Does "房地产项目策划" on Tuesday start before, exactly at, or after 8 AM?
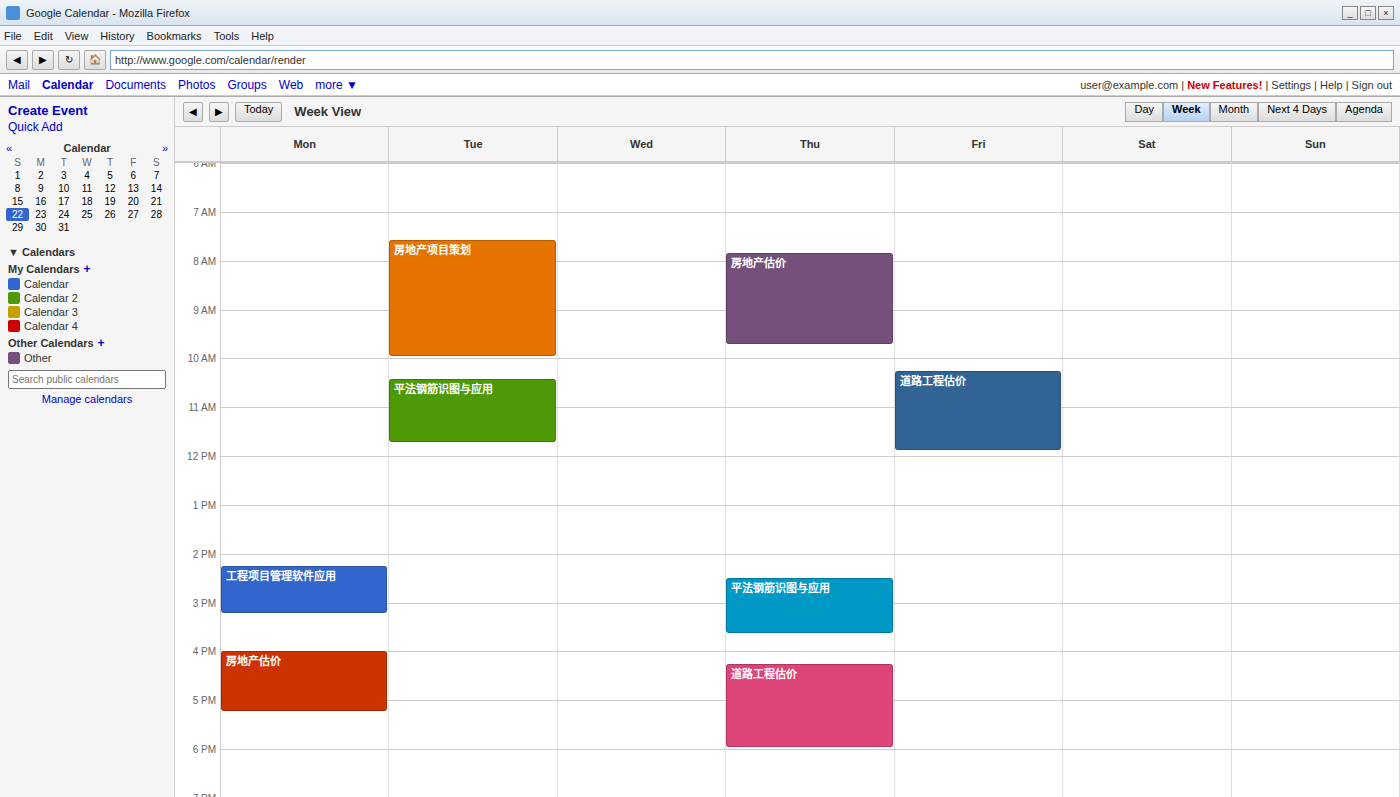
7:35 AM -- before 8 AM, 25 minutes above the 8 AM line.